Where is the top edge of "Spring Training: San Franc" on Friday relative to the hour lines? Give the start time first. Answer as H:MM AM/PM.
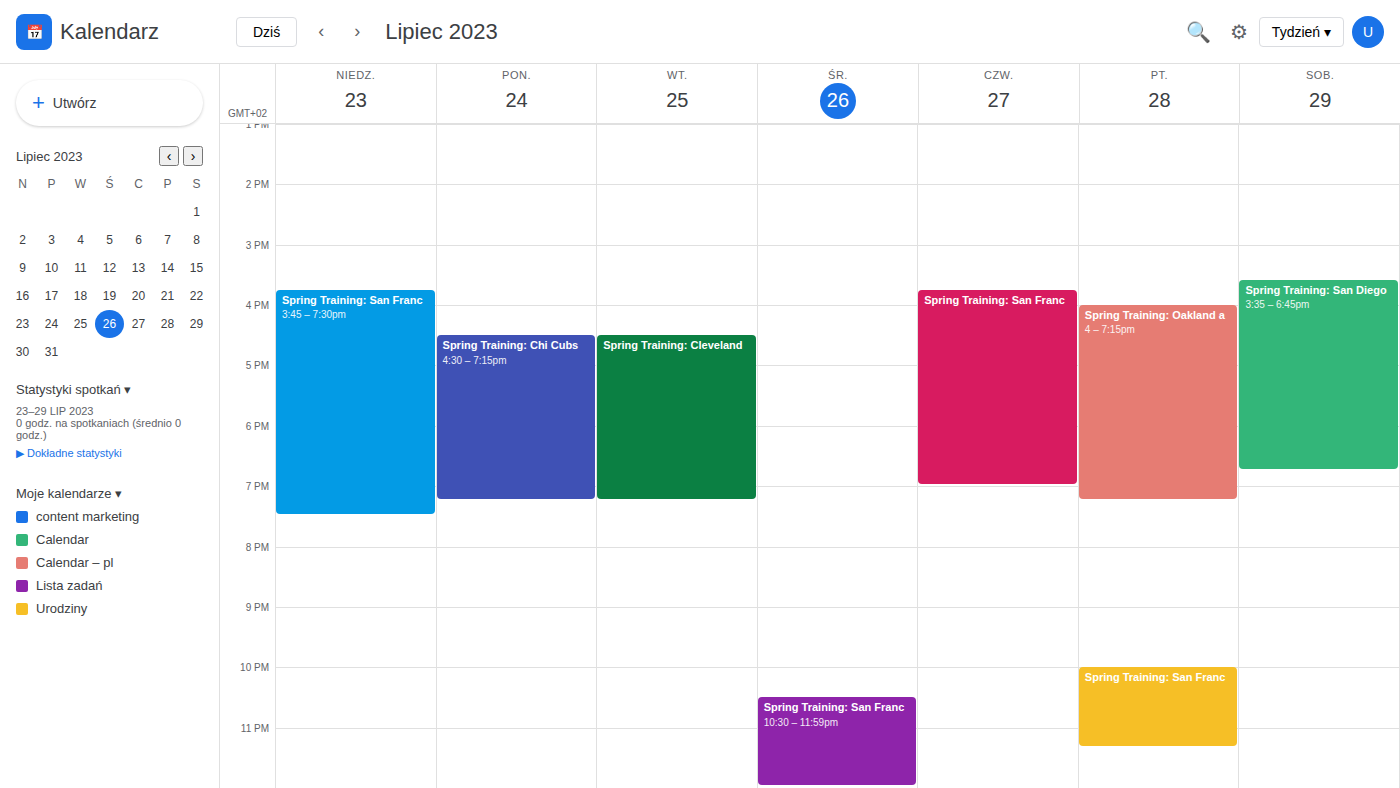
10:00 PM -- exactly on the 10 PM line.